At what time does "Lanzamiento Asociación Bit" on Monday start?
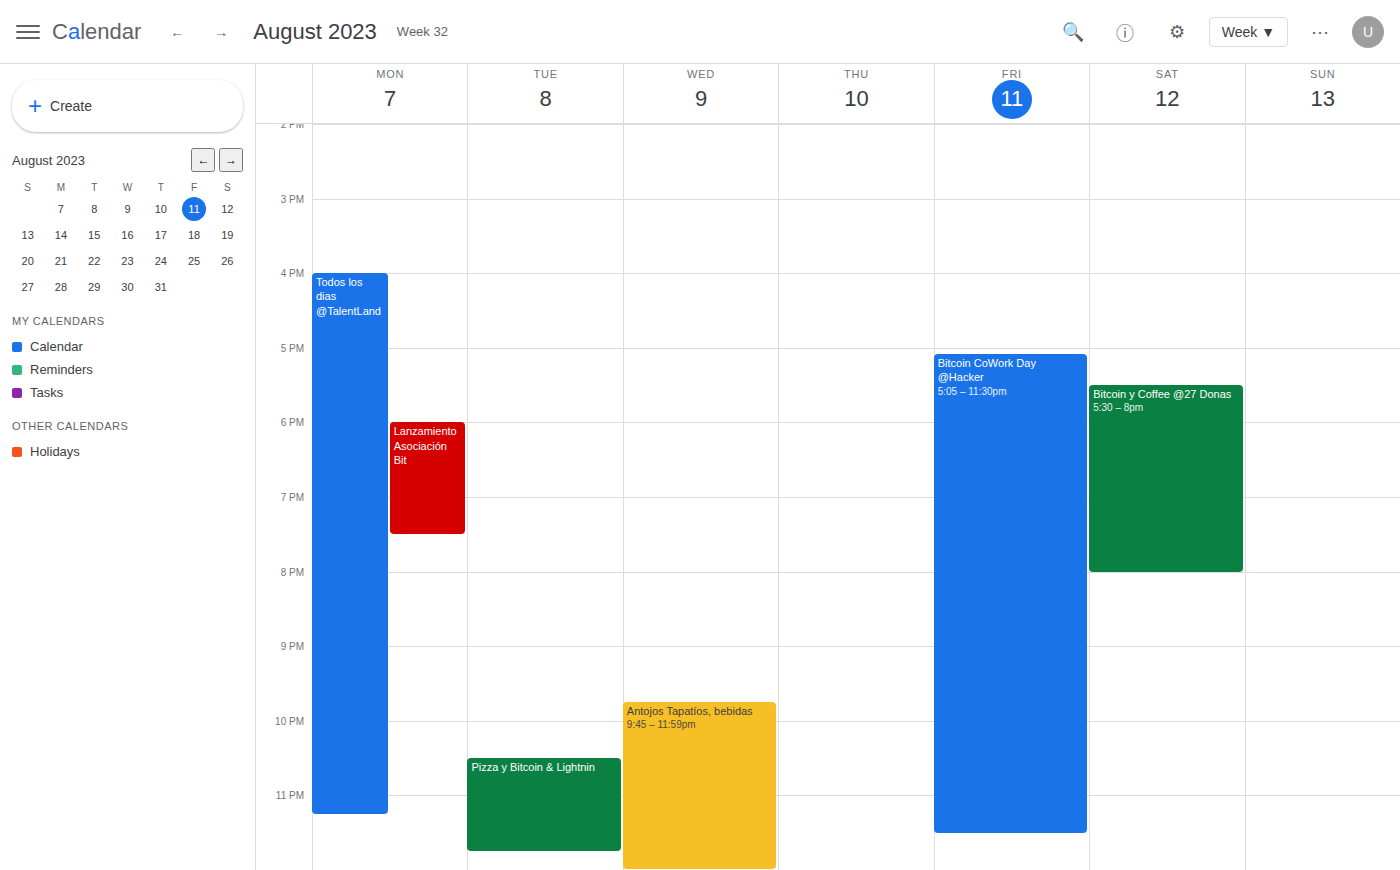
6:00 PM